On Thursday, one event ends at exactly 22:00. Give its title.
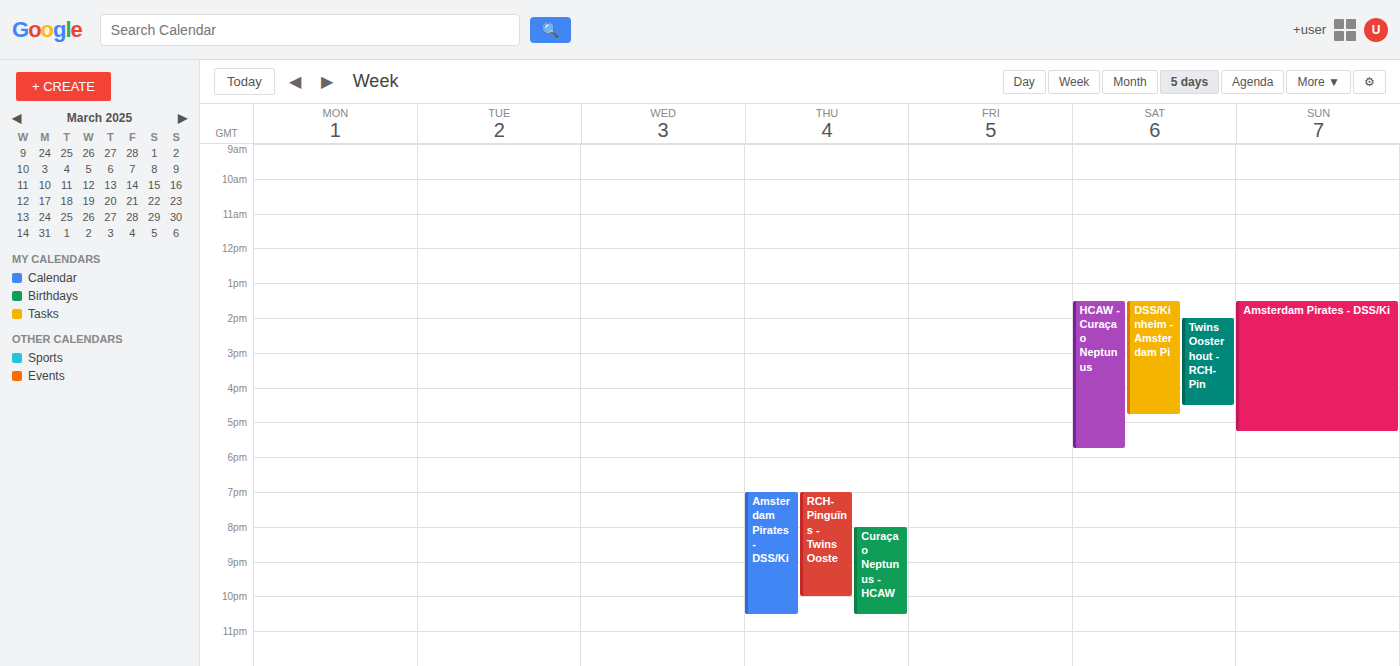
"RCH-Pinguïns - Twins Ooste"